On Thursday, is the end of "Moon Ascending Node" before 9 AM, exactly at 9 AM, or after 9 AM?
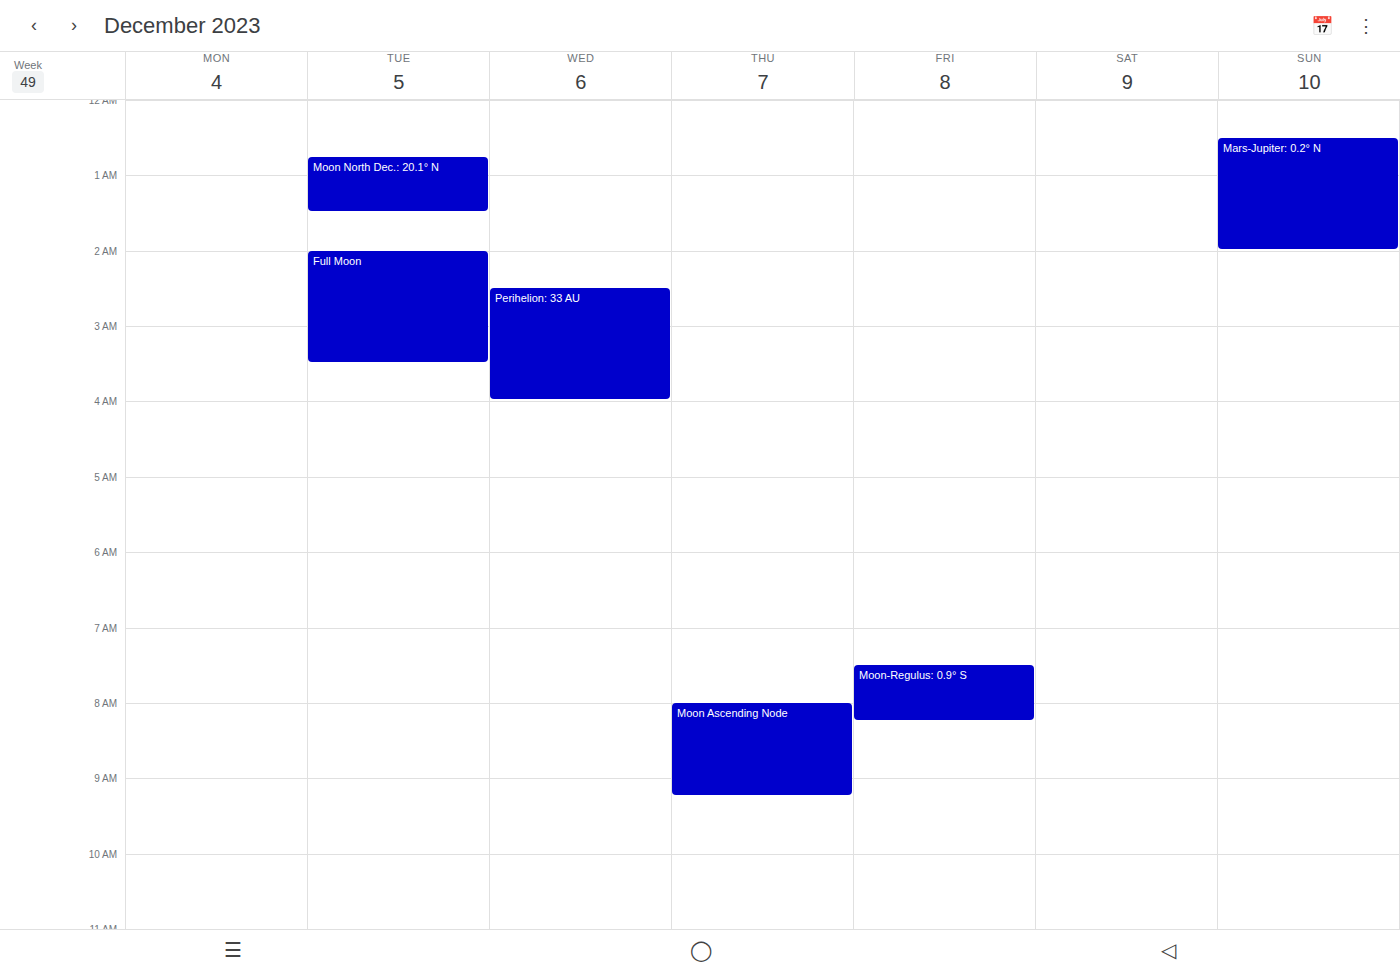
9:15 AM -- after 9 AM, 15 minutes below the 9 AM line.